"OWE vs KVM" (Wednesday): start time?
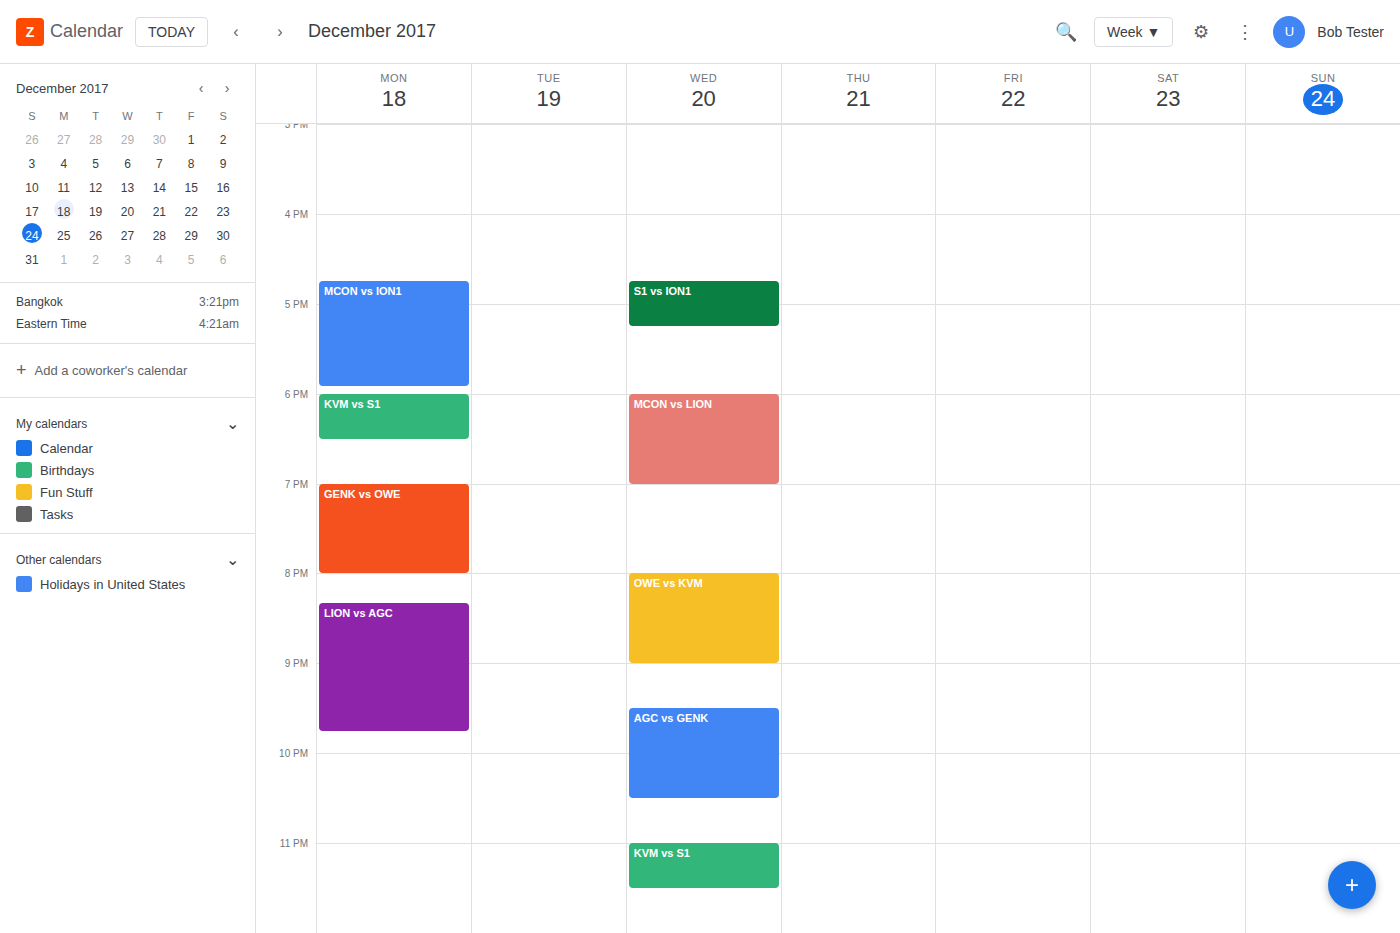
8:00 PM